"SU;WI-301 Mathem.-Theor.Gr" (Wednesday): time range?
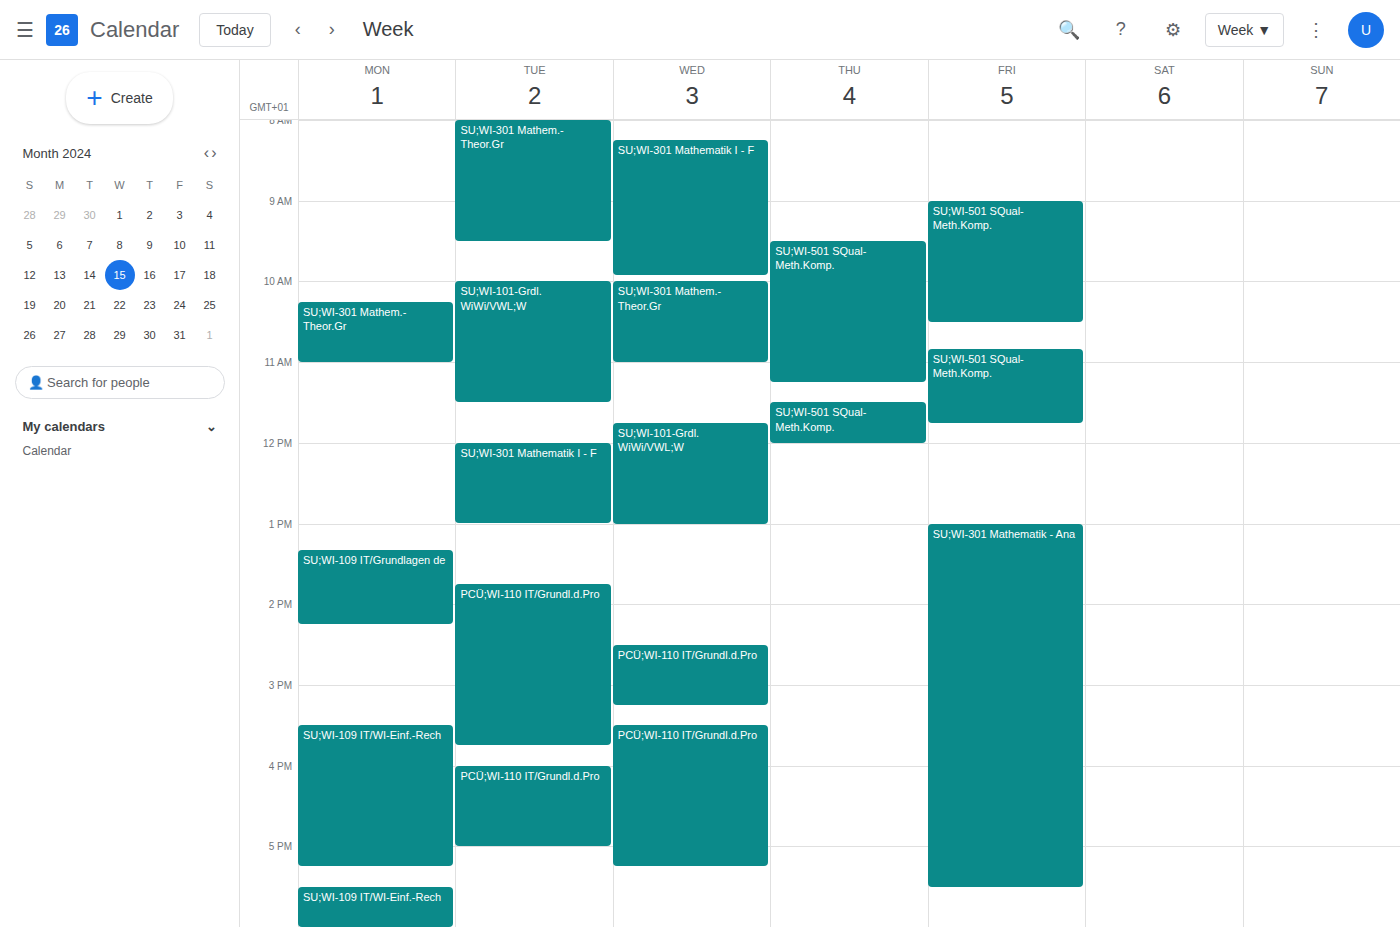
10:00 AM to 11:00 AM